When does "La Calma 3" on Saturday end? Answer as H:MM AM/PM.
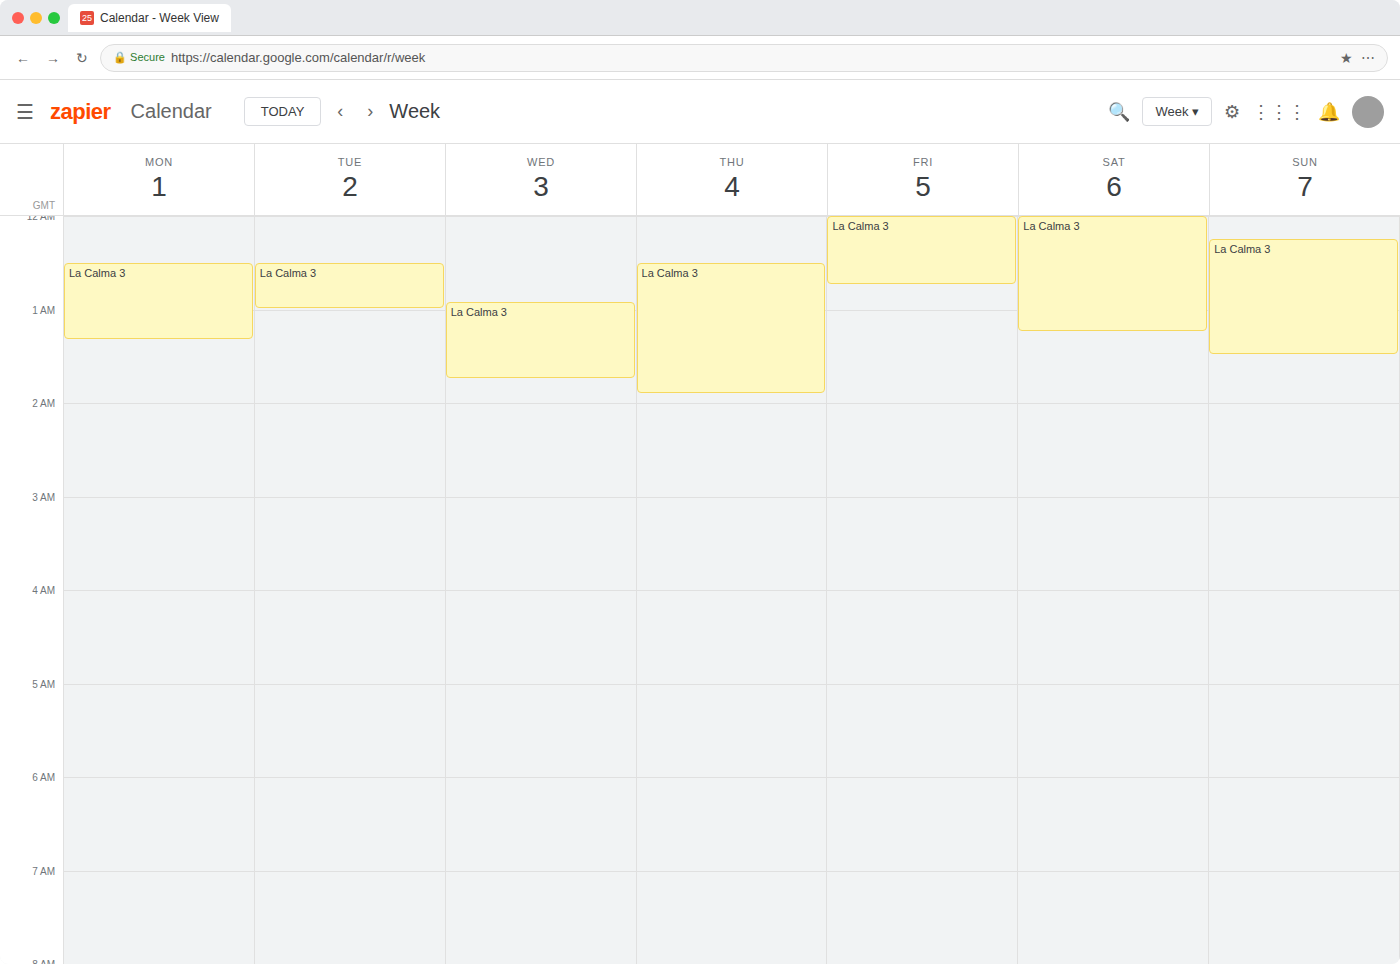
1:15 AM